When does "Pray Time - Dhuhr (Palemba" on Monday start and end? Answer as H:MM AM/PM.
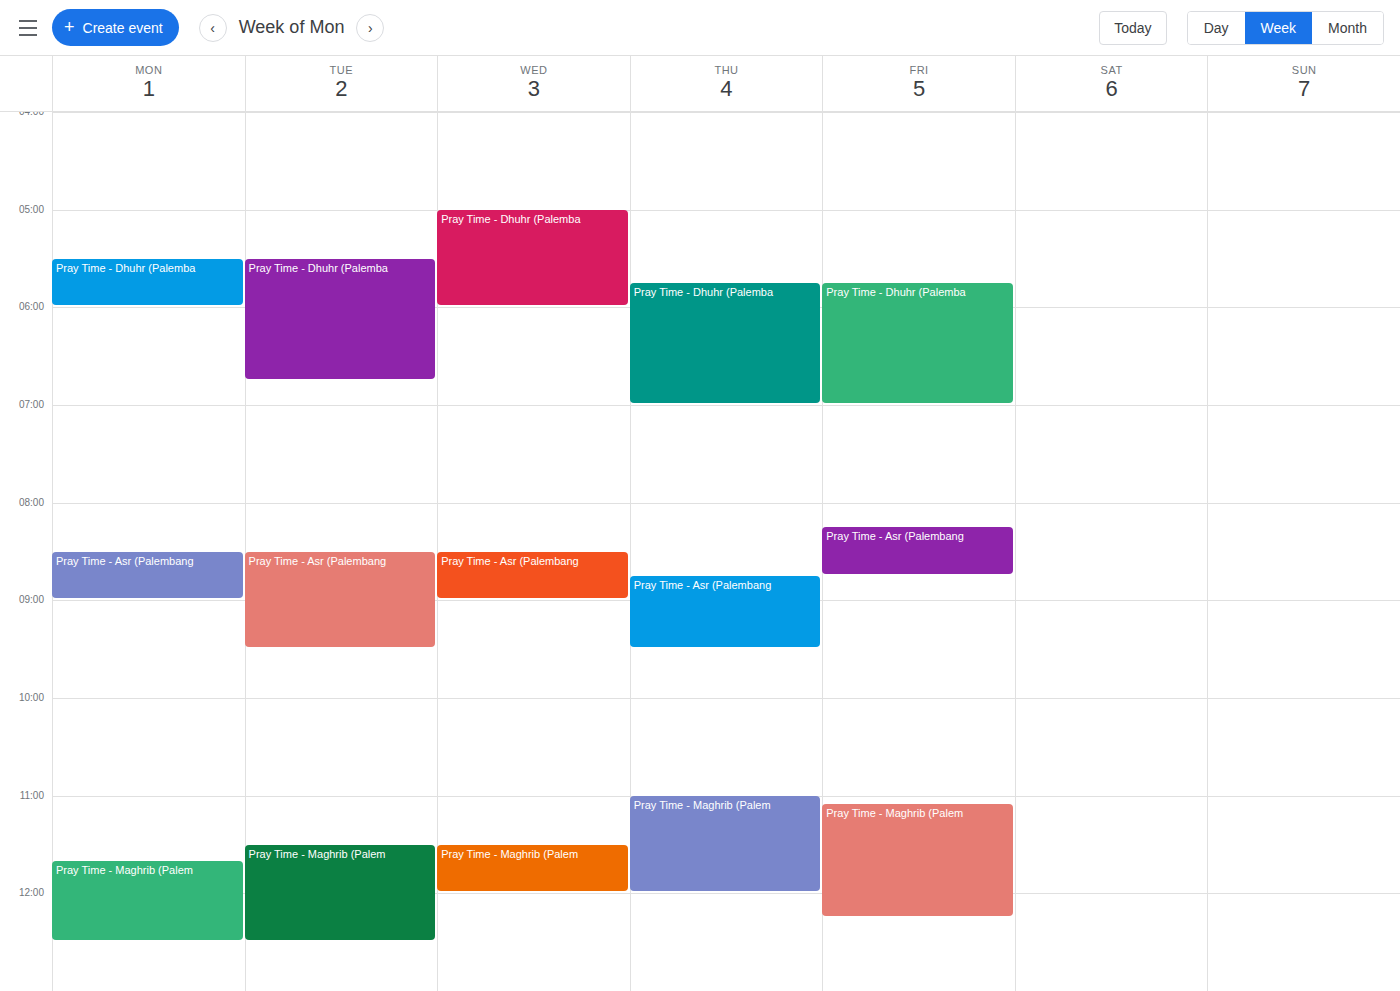
5:30 AM to 6:00 AM